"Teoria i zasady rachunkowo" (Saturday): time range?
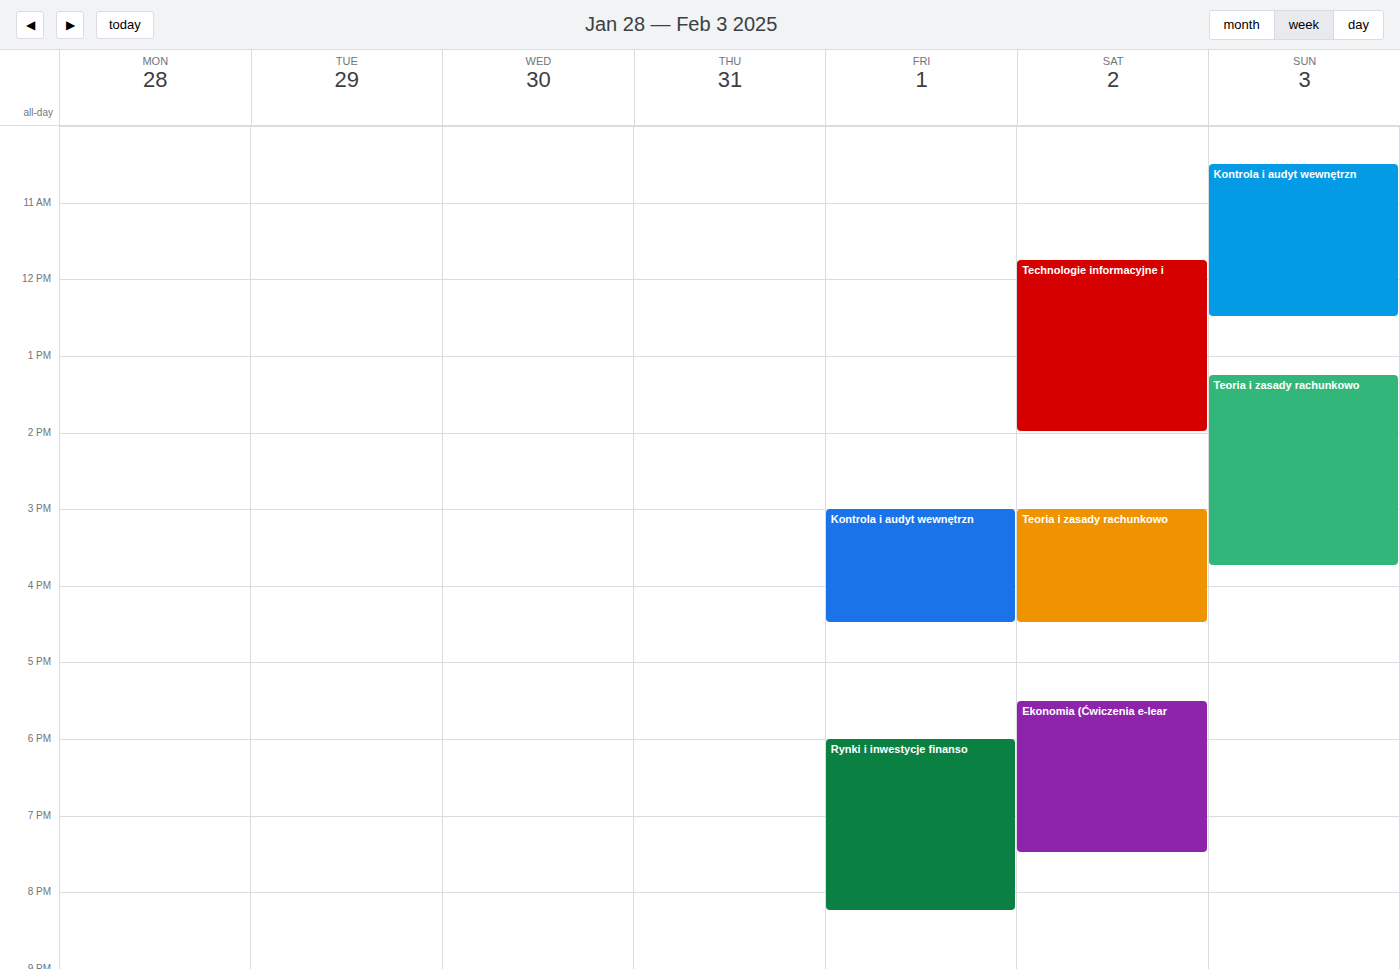
3:00 PM to 4:30 PM